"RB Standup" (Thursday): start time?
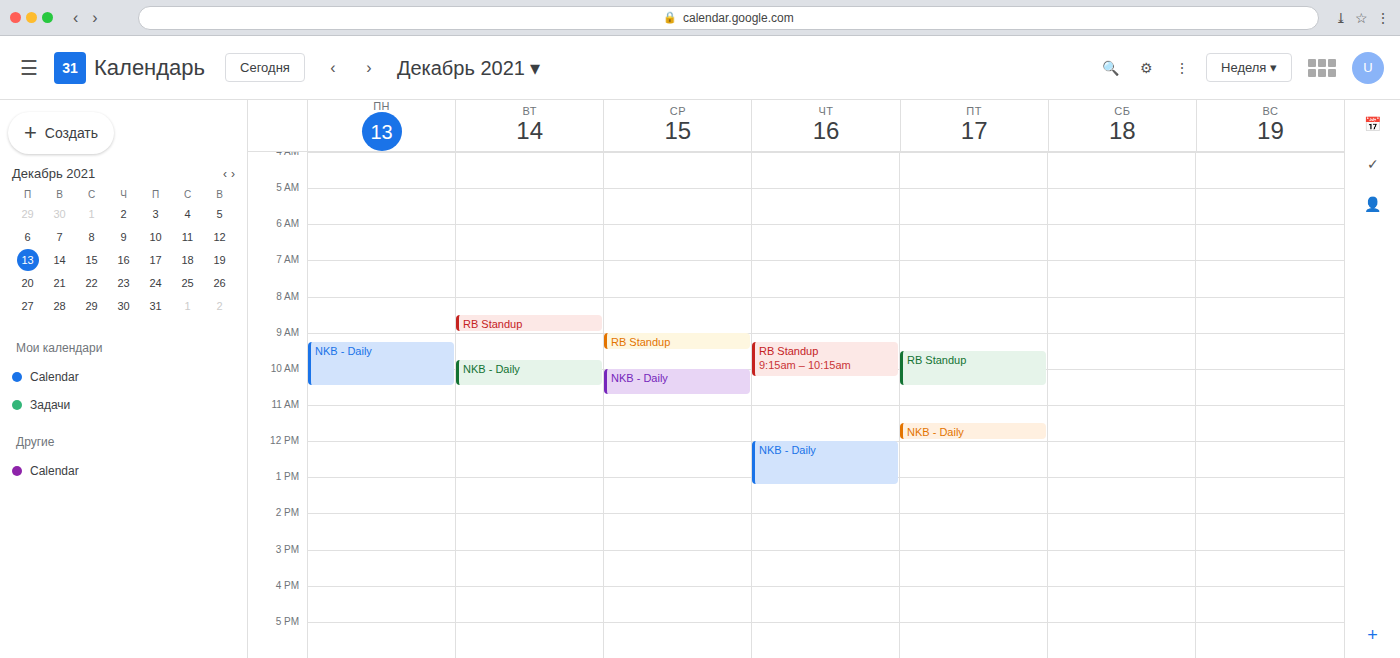
9:15 AM